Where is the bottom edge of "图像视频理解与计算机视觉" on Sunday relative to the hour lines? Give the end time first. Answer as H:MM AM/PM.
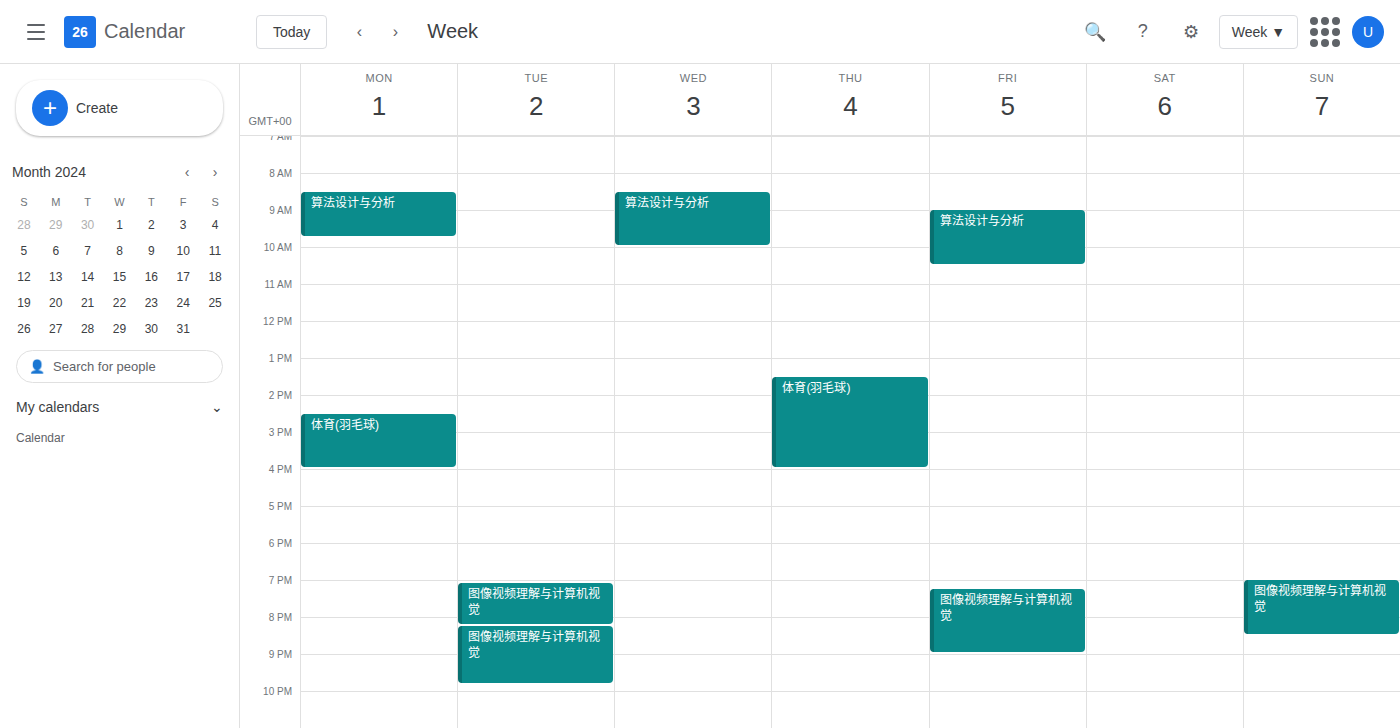
8:30 PM -- halfway between the 8 PM and 9 PM lines.